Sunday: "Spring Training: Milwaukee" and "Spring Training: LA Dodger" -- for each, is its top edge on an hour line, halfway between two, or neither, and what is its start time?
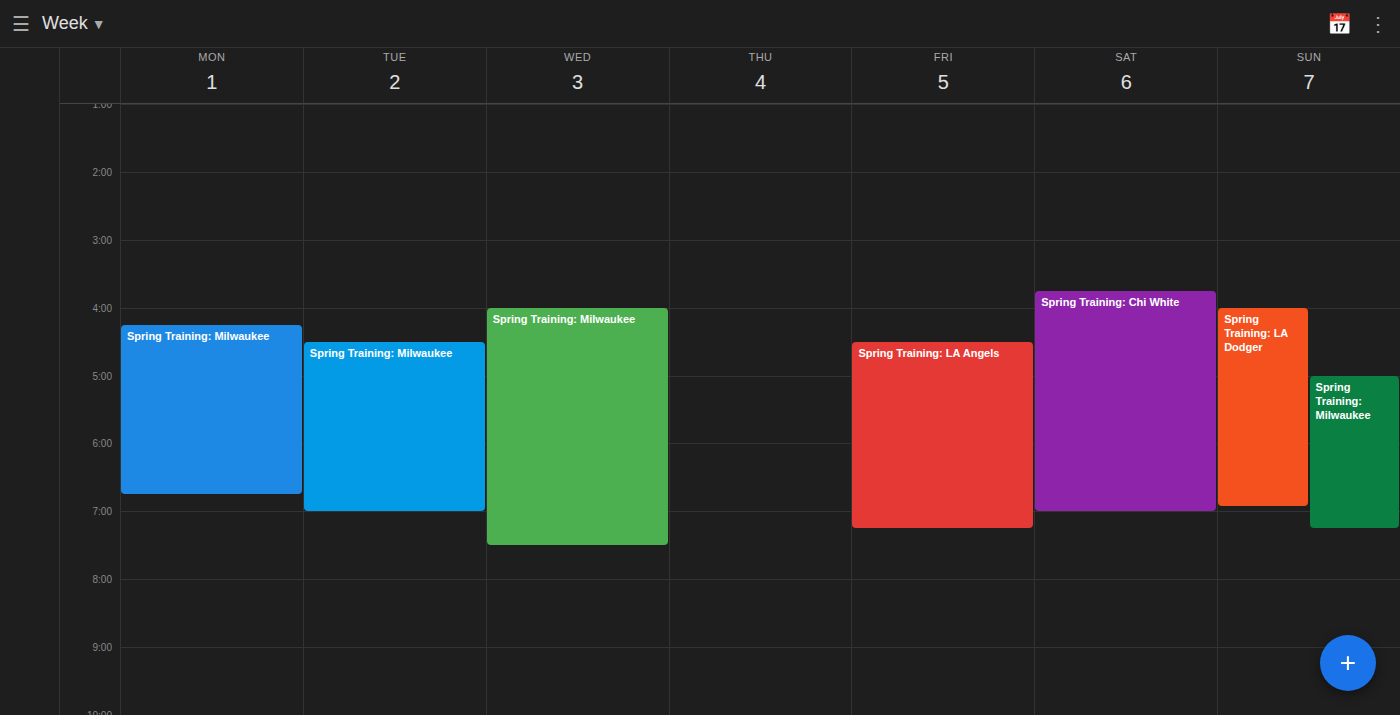
"Spring Training: Milwaukee": 5:00 PM, exactly on the 5 PM line. "Spring Training: LA Dodger": 4:00 PM, exactly on the 4 PM line.